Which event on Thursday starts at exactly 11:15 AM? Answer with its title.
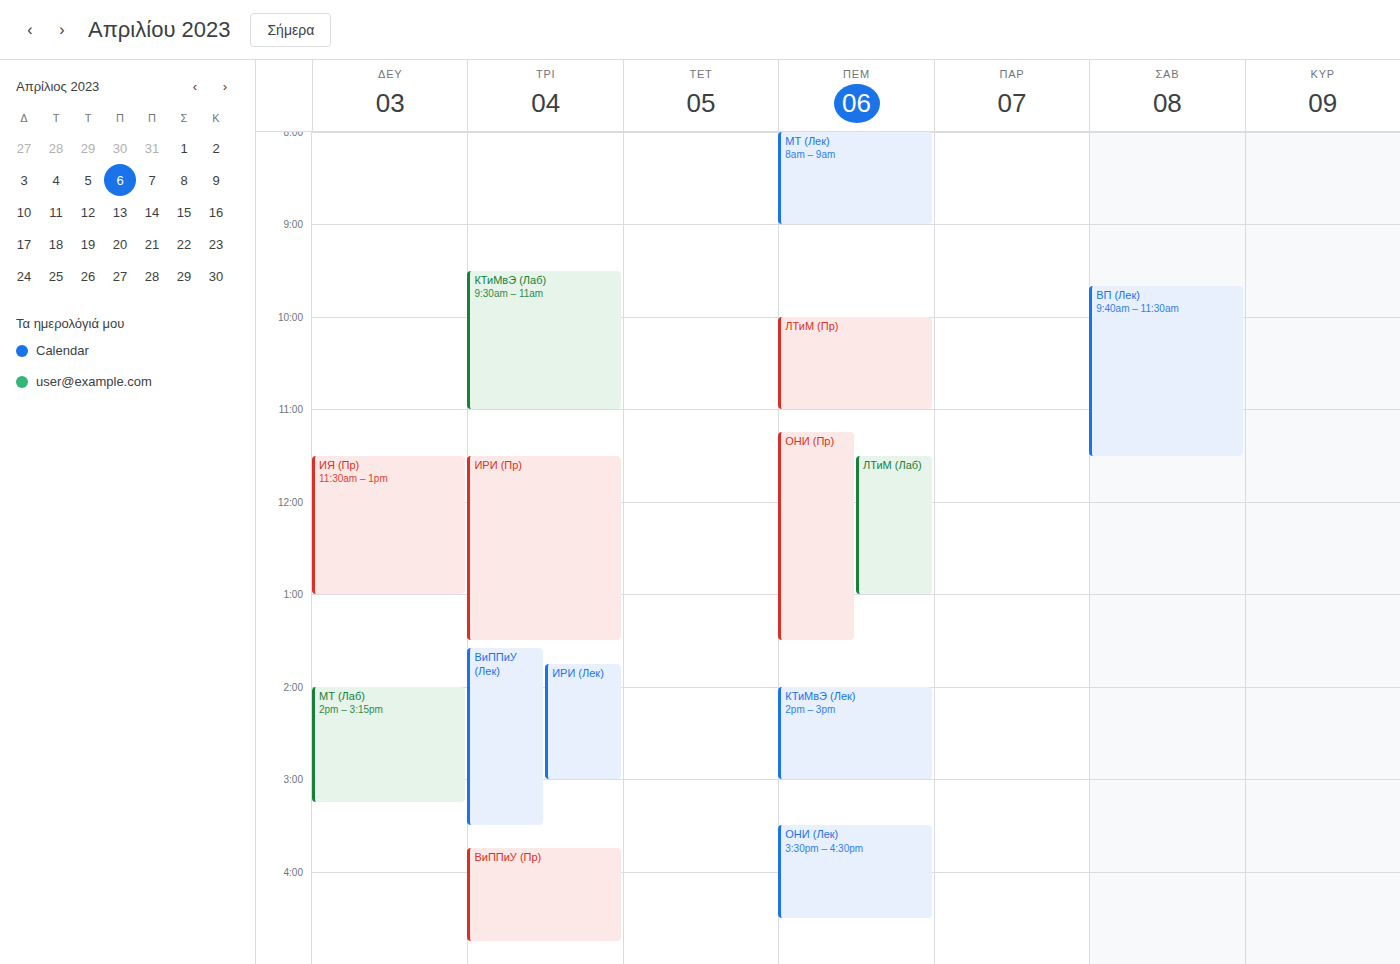
"ОНИ (Пр)"